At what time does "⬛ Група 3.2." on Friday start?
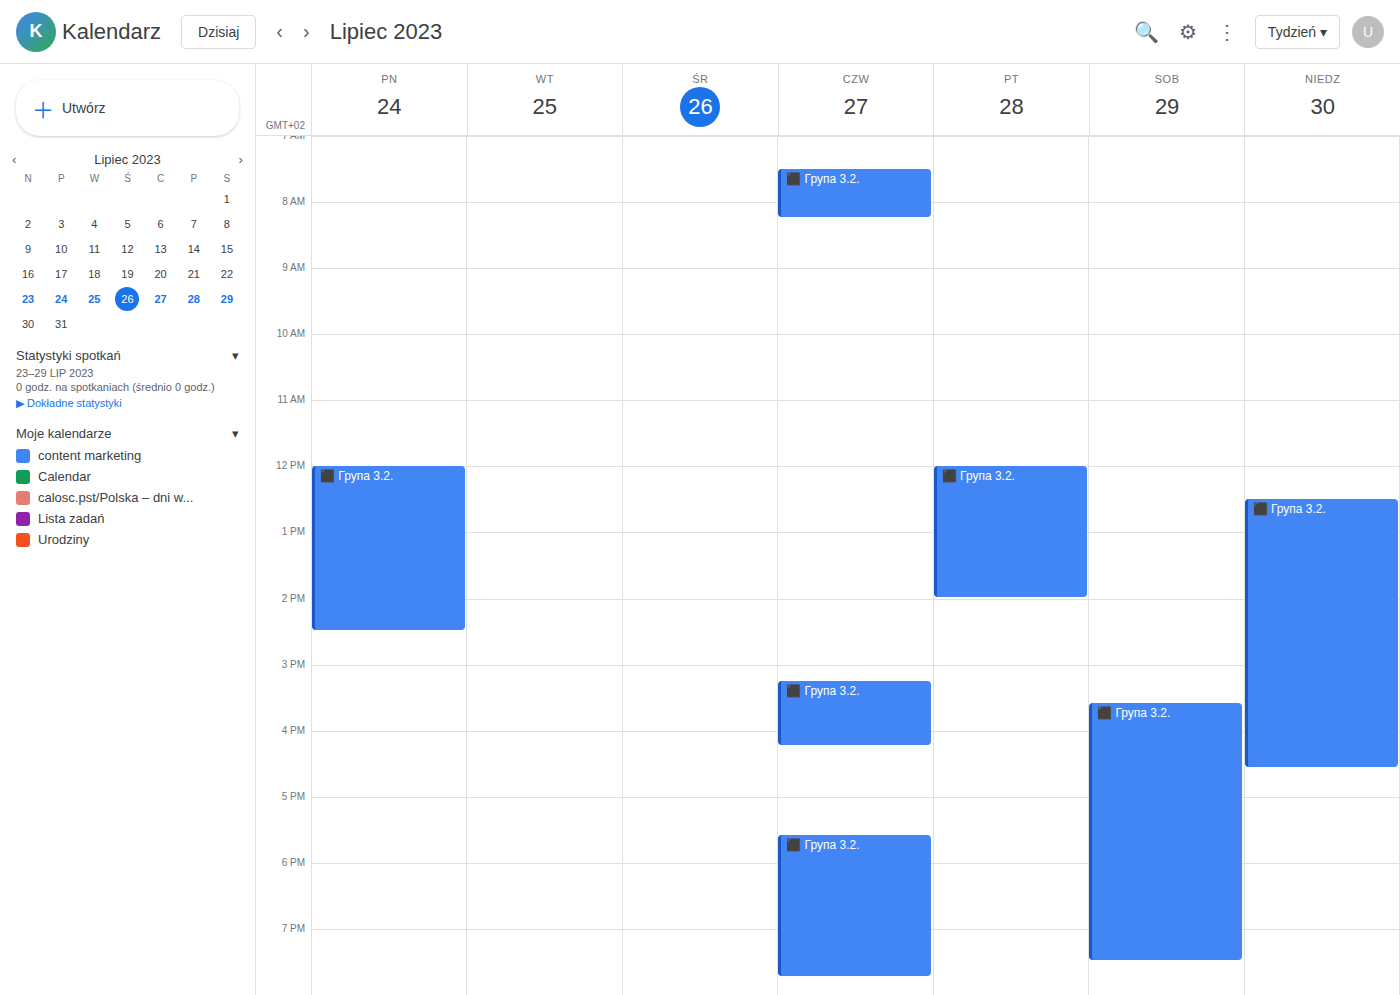
12:00 PM